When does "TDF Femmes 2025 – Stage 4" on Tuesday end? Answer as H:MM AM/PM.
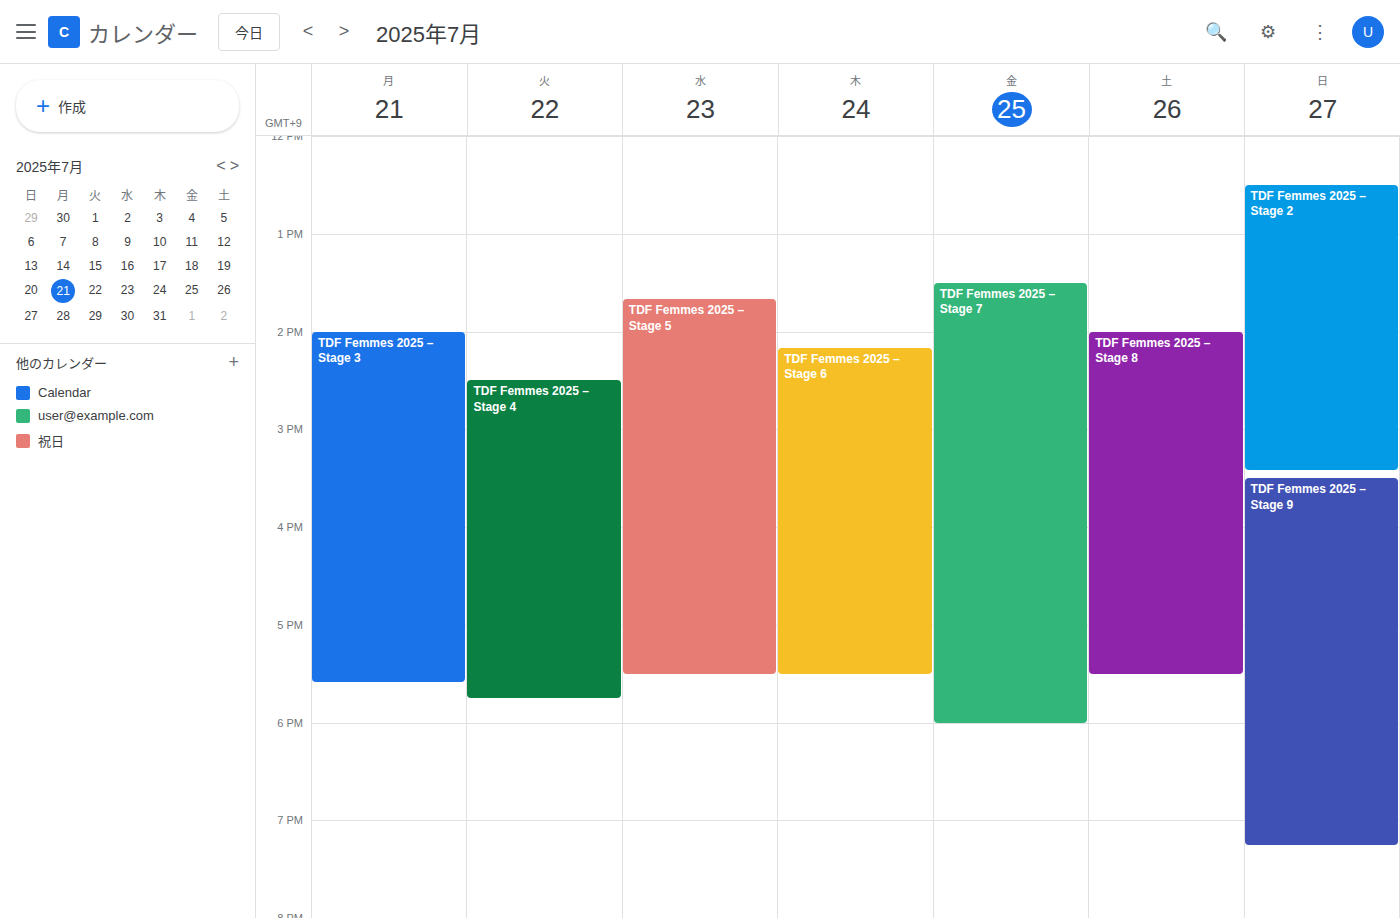
5:45 PM